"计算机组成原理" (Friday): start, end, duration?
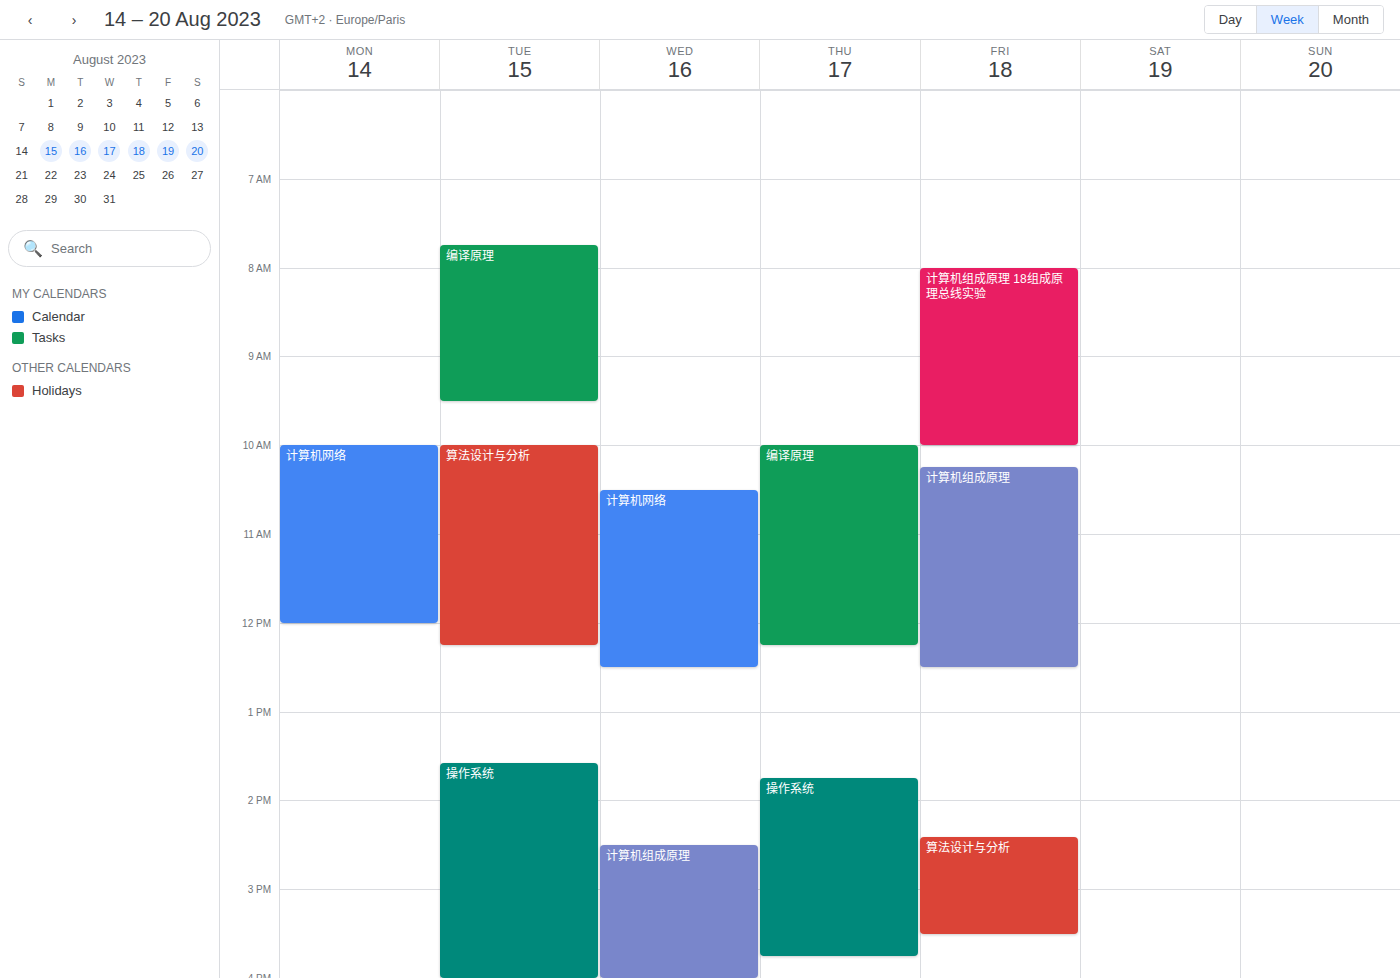
10:15 AM to 12:30 PM, 2 hours 15 minutes